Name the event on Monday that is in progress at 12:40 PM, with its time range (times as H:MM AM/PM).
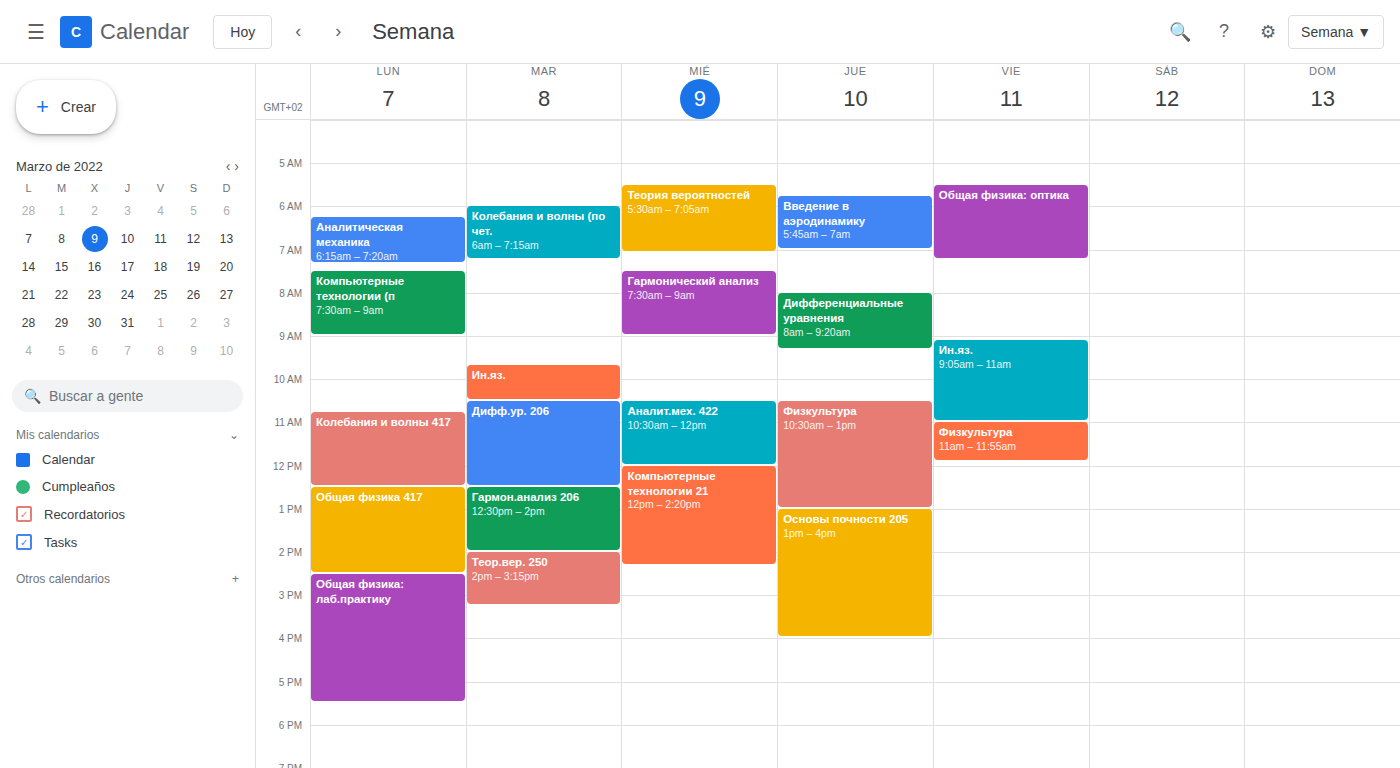
"Общая физика 417", 12:30 PM to 2:30 PM